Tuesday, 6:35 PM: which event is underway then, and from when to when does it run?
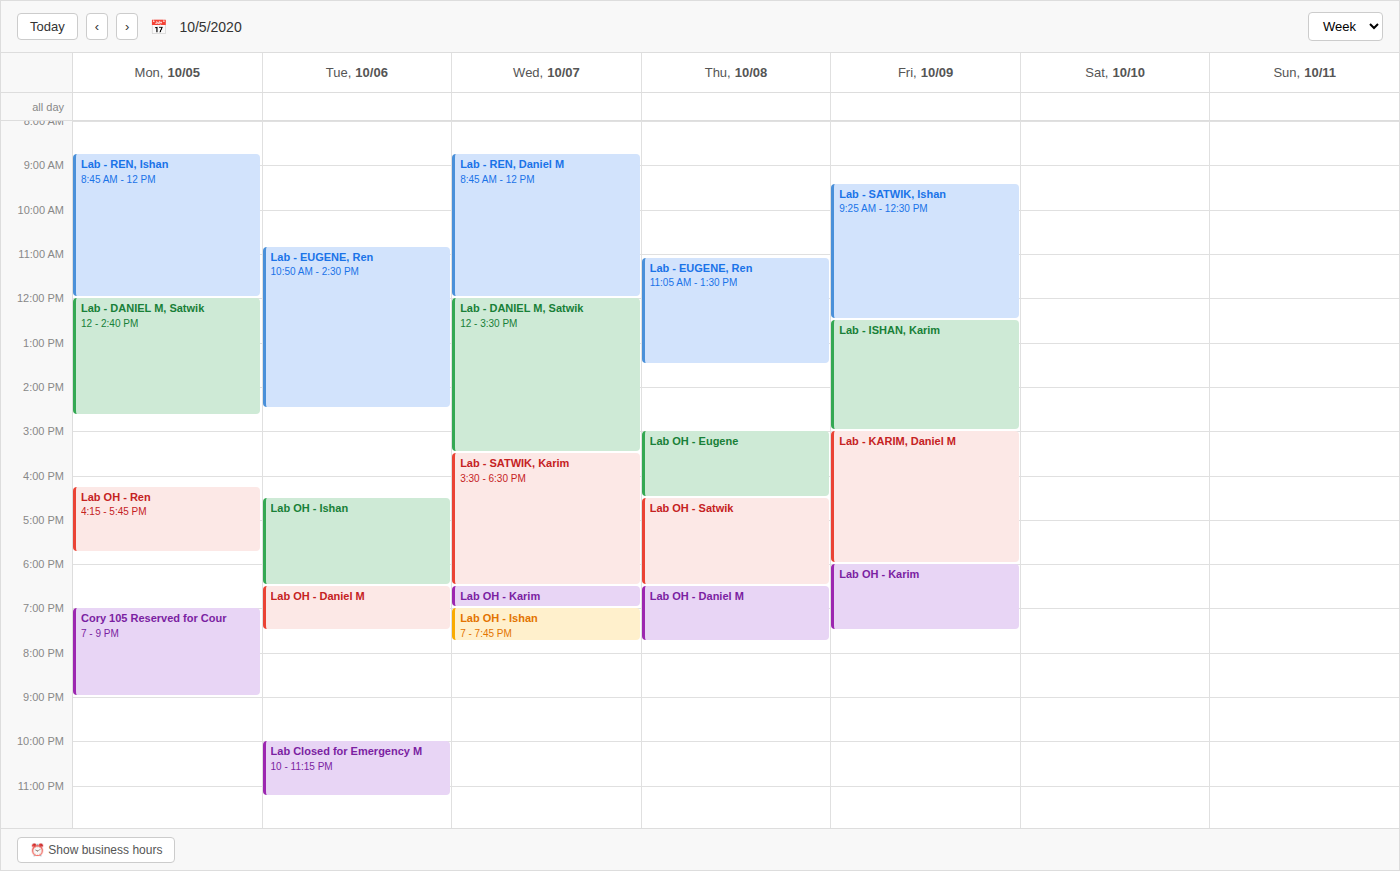
"Lab OH - Daniel M", 6:30 PM to 7:30 PM